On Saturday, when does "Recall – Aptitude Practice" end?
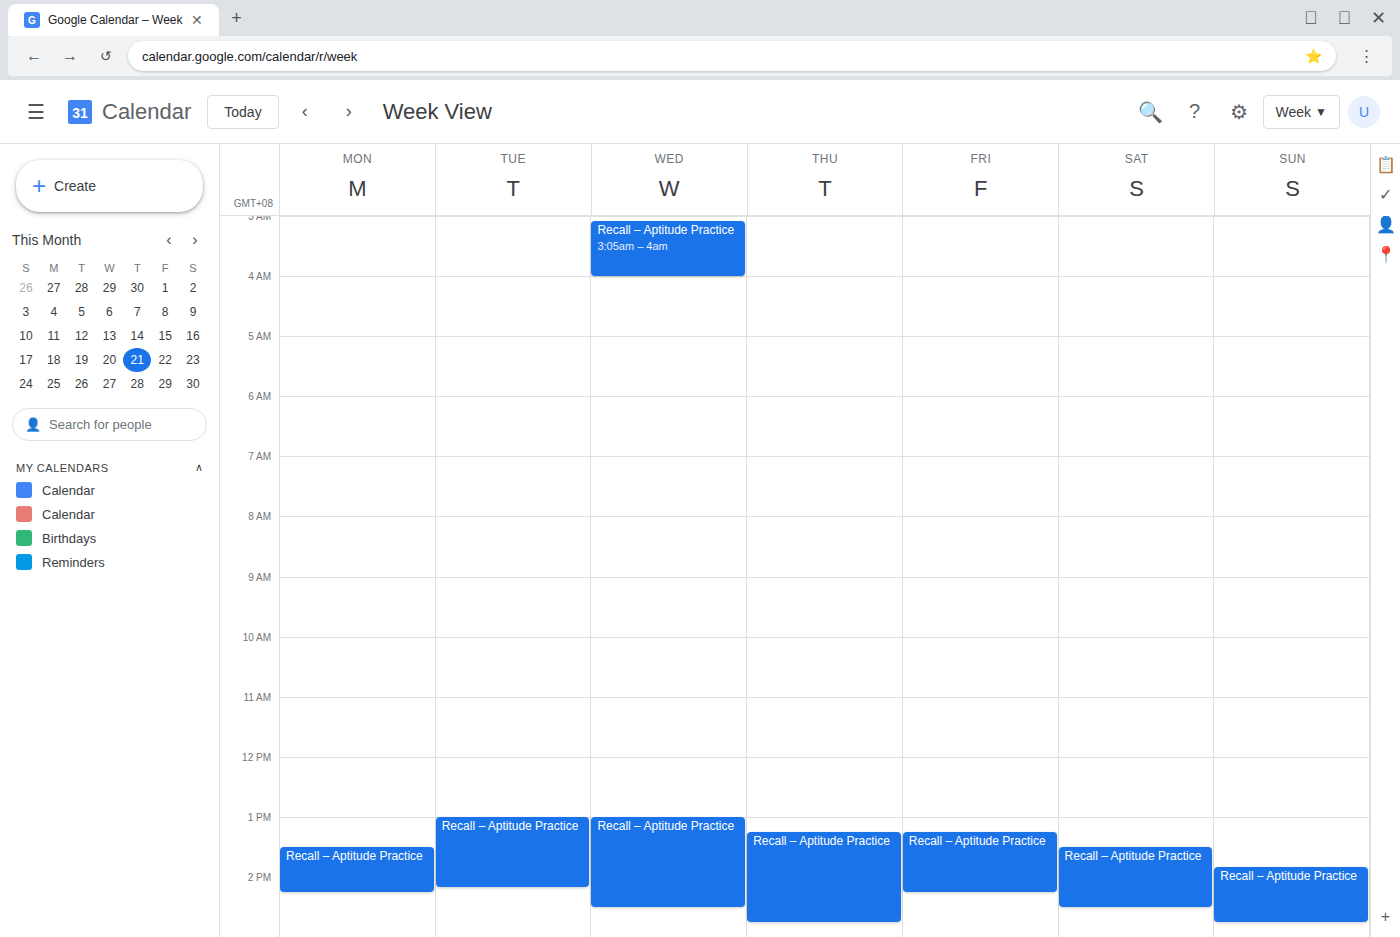
14:30